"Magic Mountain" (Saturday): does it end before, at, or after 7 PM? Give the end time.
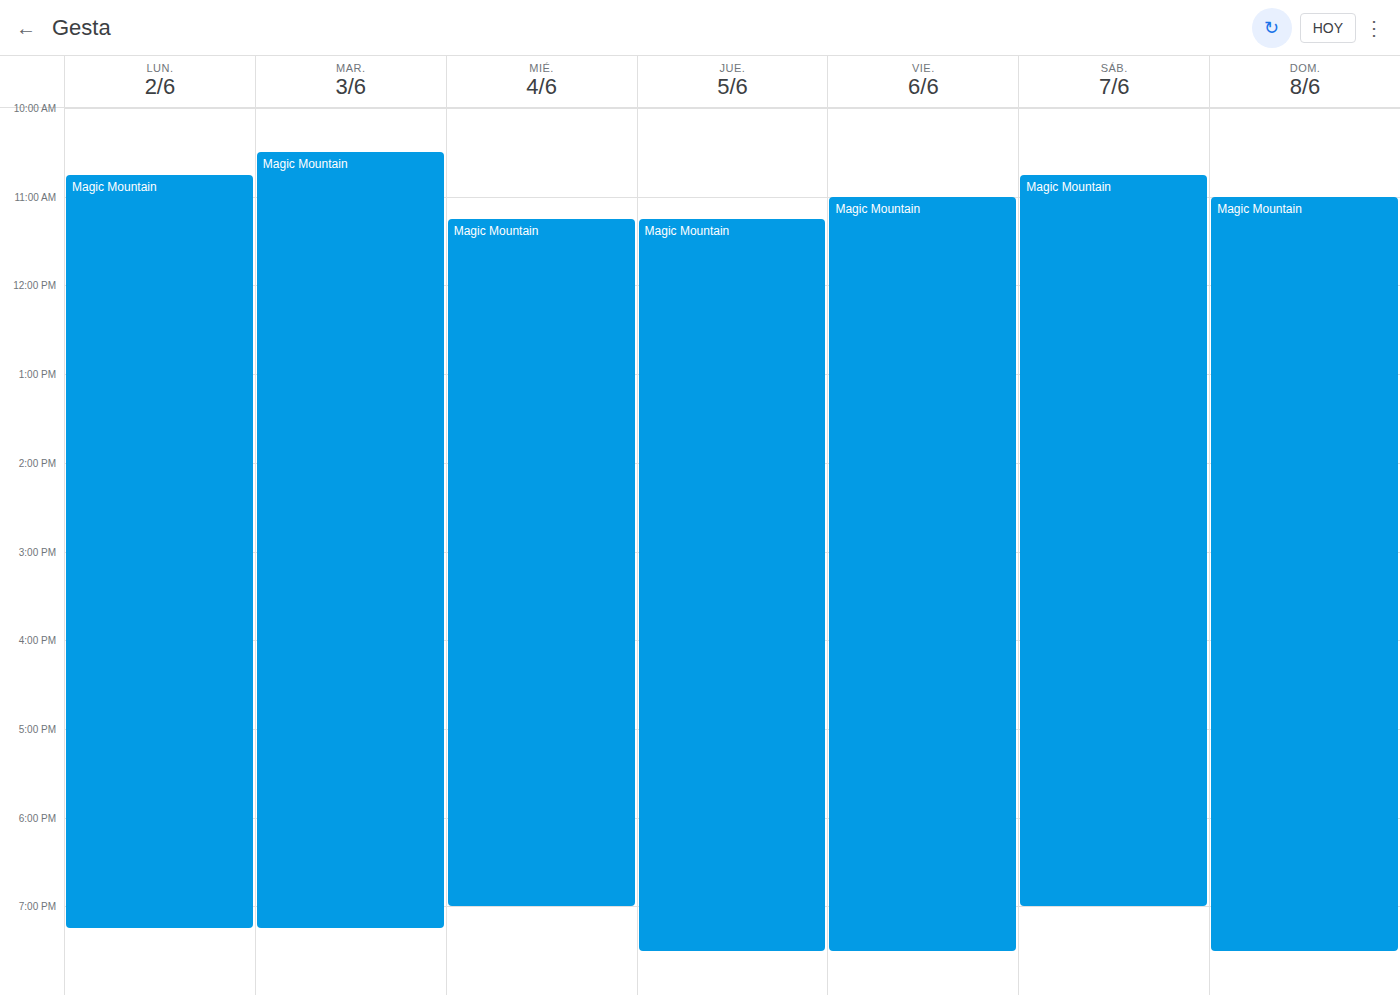
7:00 PM -- exactly at 7 PM, on the 7 PM line.